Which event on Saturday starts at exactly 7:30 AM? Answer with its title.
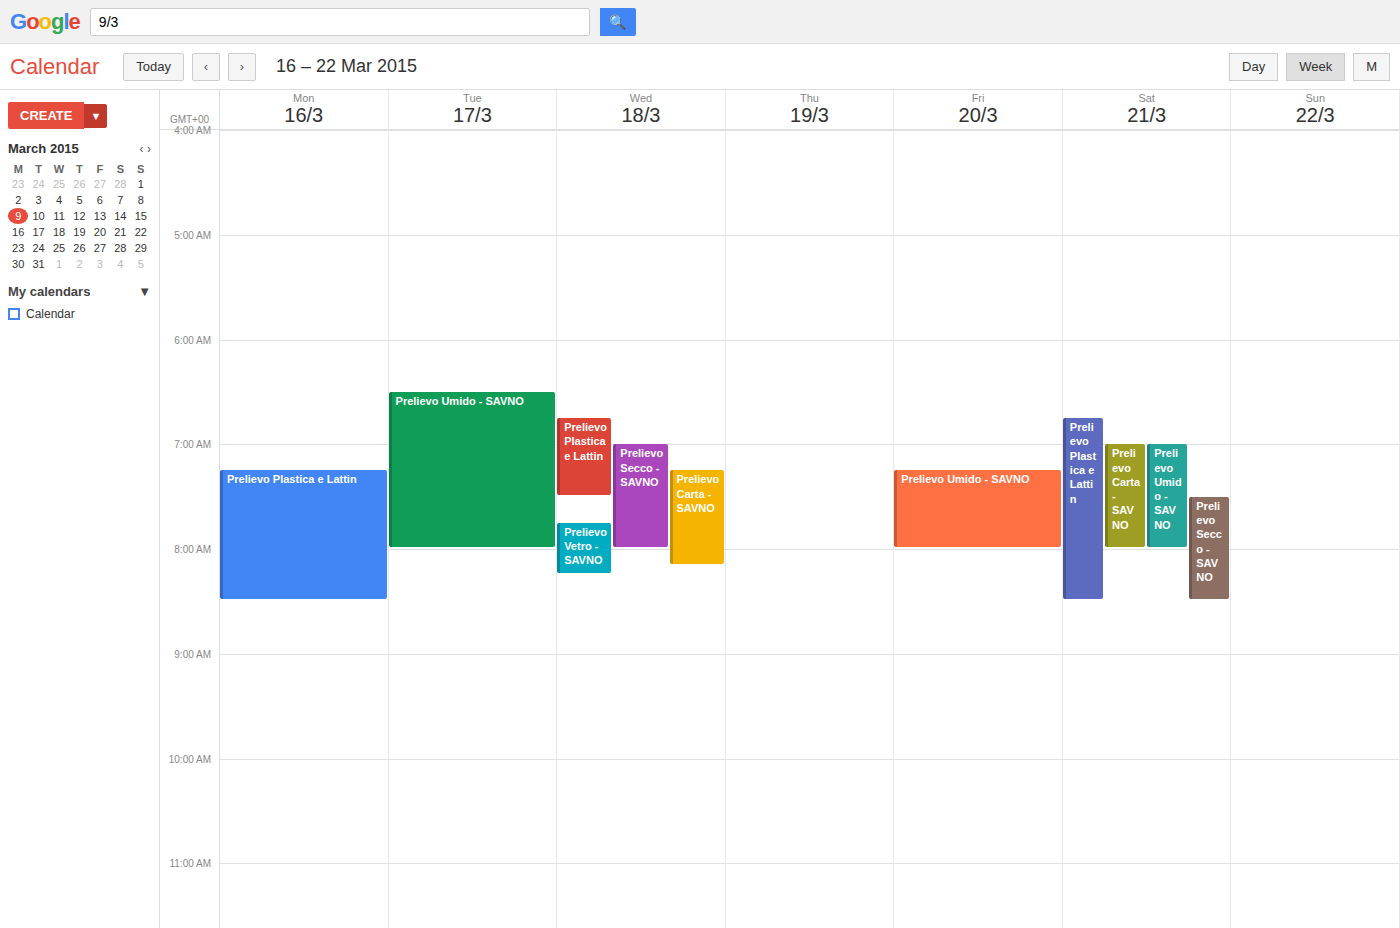
"Prelievo Secco - SAVNO"